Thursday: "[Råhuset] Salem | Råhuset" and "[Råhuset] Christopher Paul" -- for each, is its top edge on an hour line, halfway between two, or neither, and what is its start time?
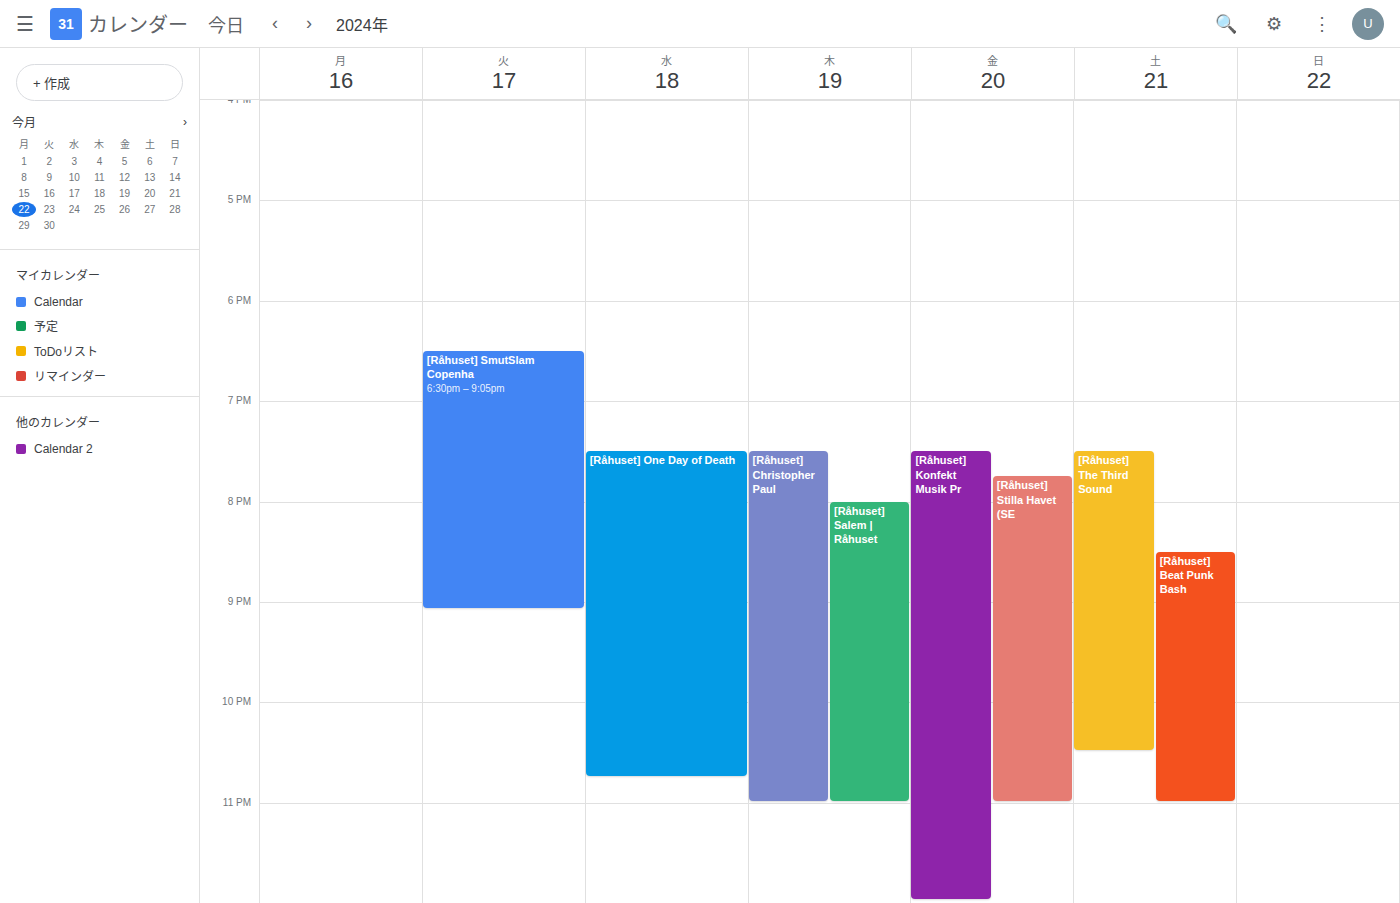
"[Råhuset] Salem | Råhuset": 8:00 PM, exactly on the 8 PM line. "[Råhuset] Christopher Paul": 7:30 PM, halfway between the 7 PM and 8 PM lines.